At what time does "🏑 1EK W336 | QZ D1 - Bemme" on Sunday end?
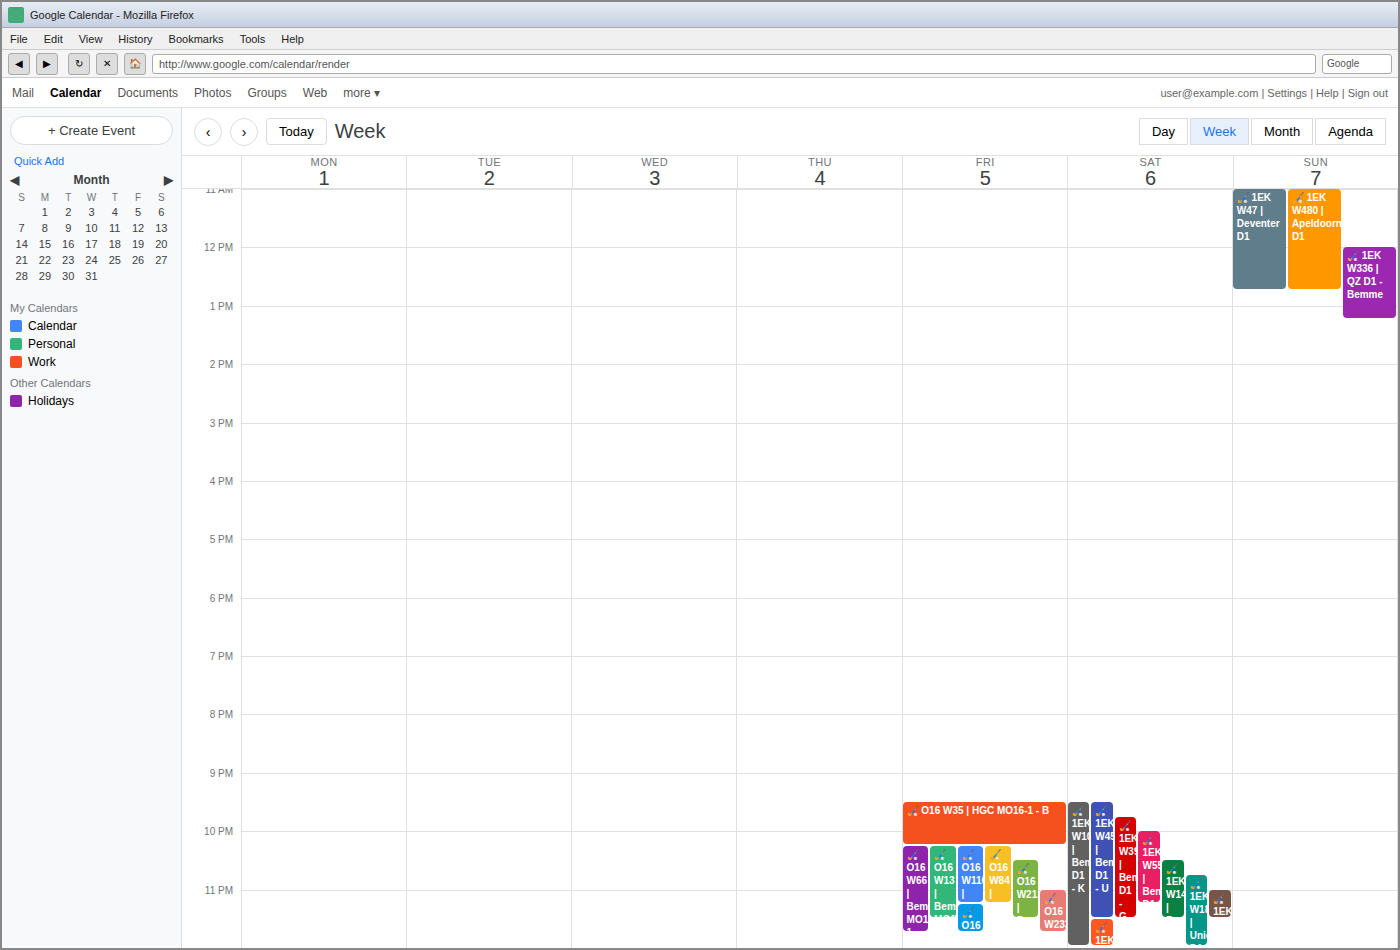
1:15 PM